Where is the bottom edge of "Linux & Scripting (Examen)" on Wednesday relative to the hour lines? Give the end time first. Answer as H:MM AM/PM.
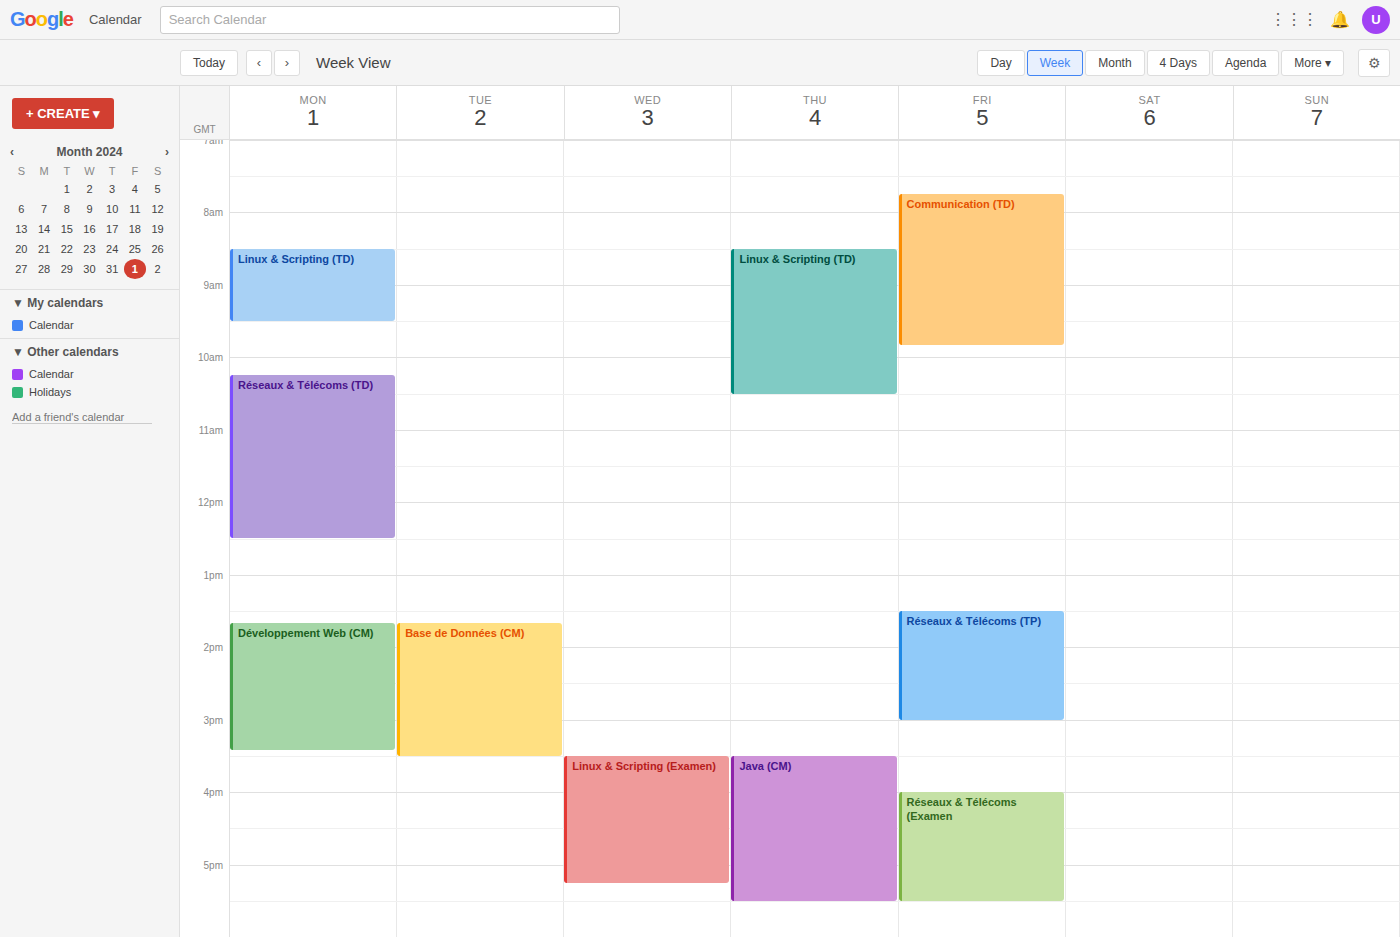
5:15 PM -- neither: a quarter of the way from the 5 PM line to the 6 PM line.